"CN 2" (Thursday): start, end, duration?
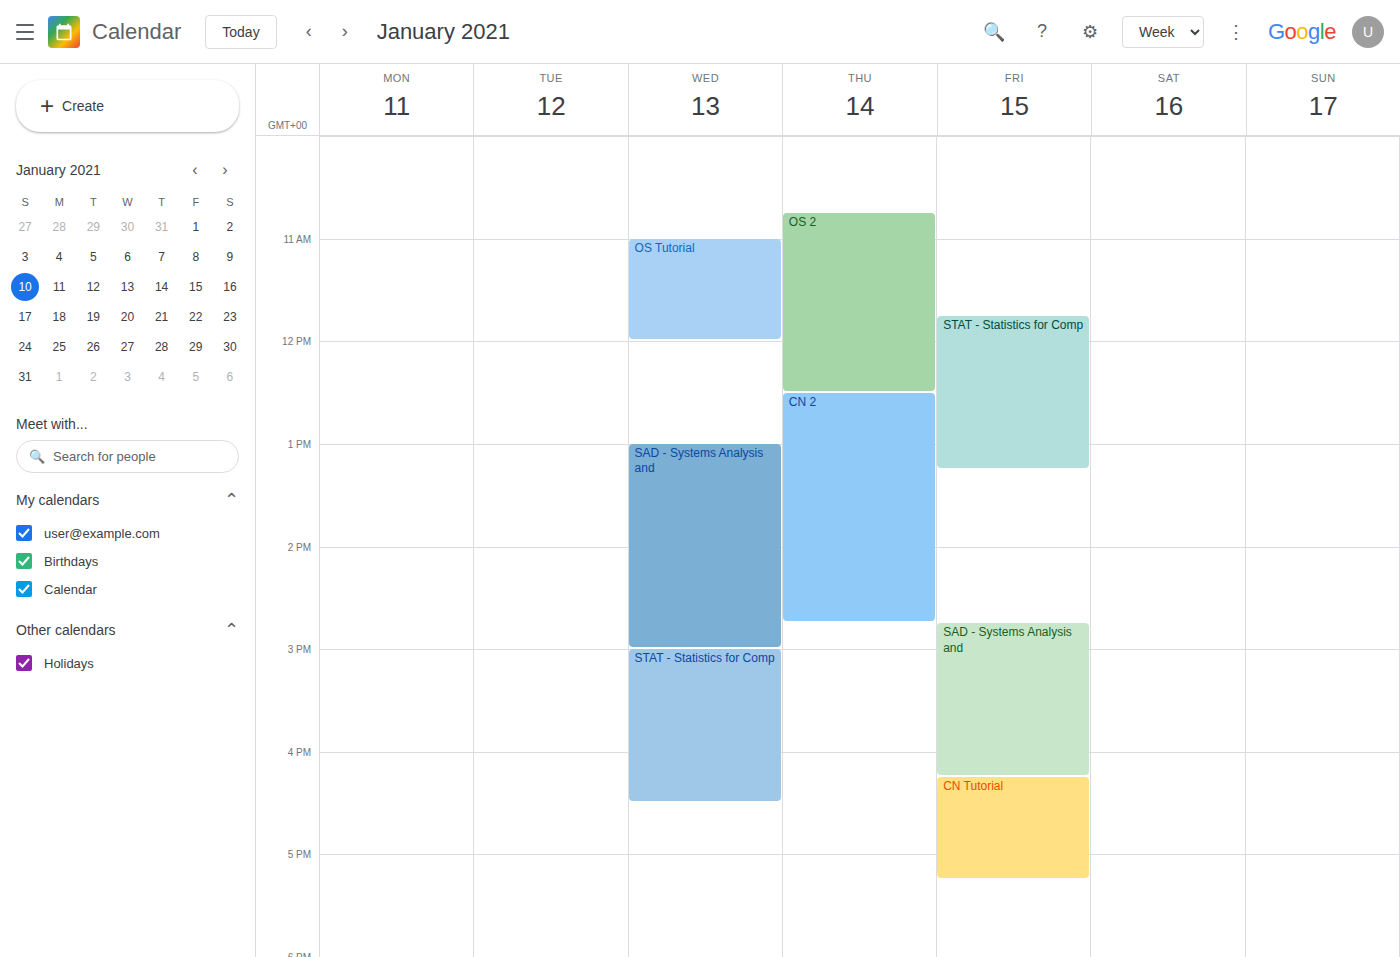
12:30 PM to 2:45 PM, 2 hours 15 minutes